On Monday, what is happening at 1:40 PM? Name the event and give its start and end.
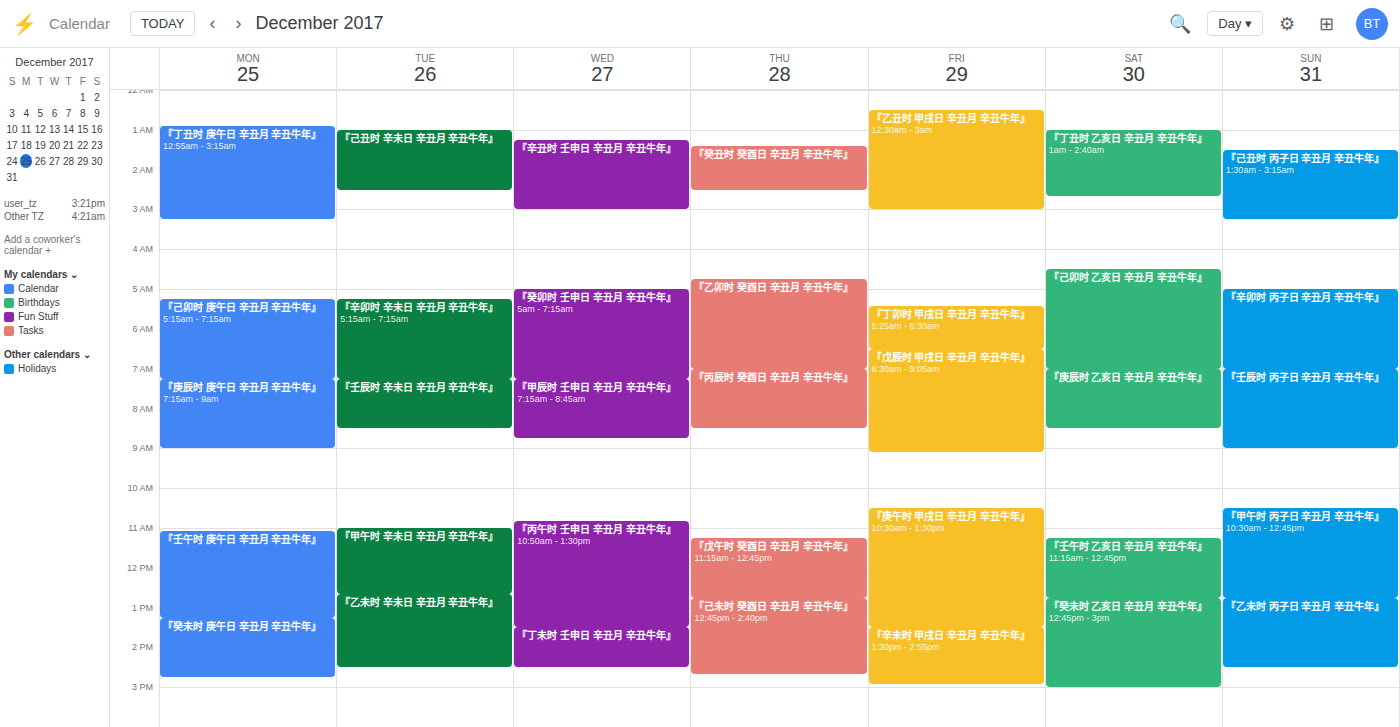
"『癸未时 庚午日 辛丑月 辛丑牛年』", 1:15 PM to 2:45 PM